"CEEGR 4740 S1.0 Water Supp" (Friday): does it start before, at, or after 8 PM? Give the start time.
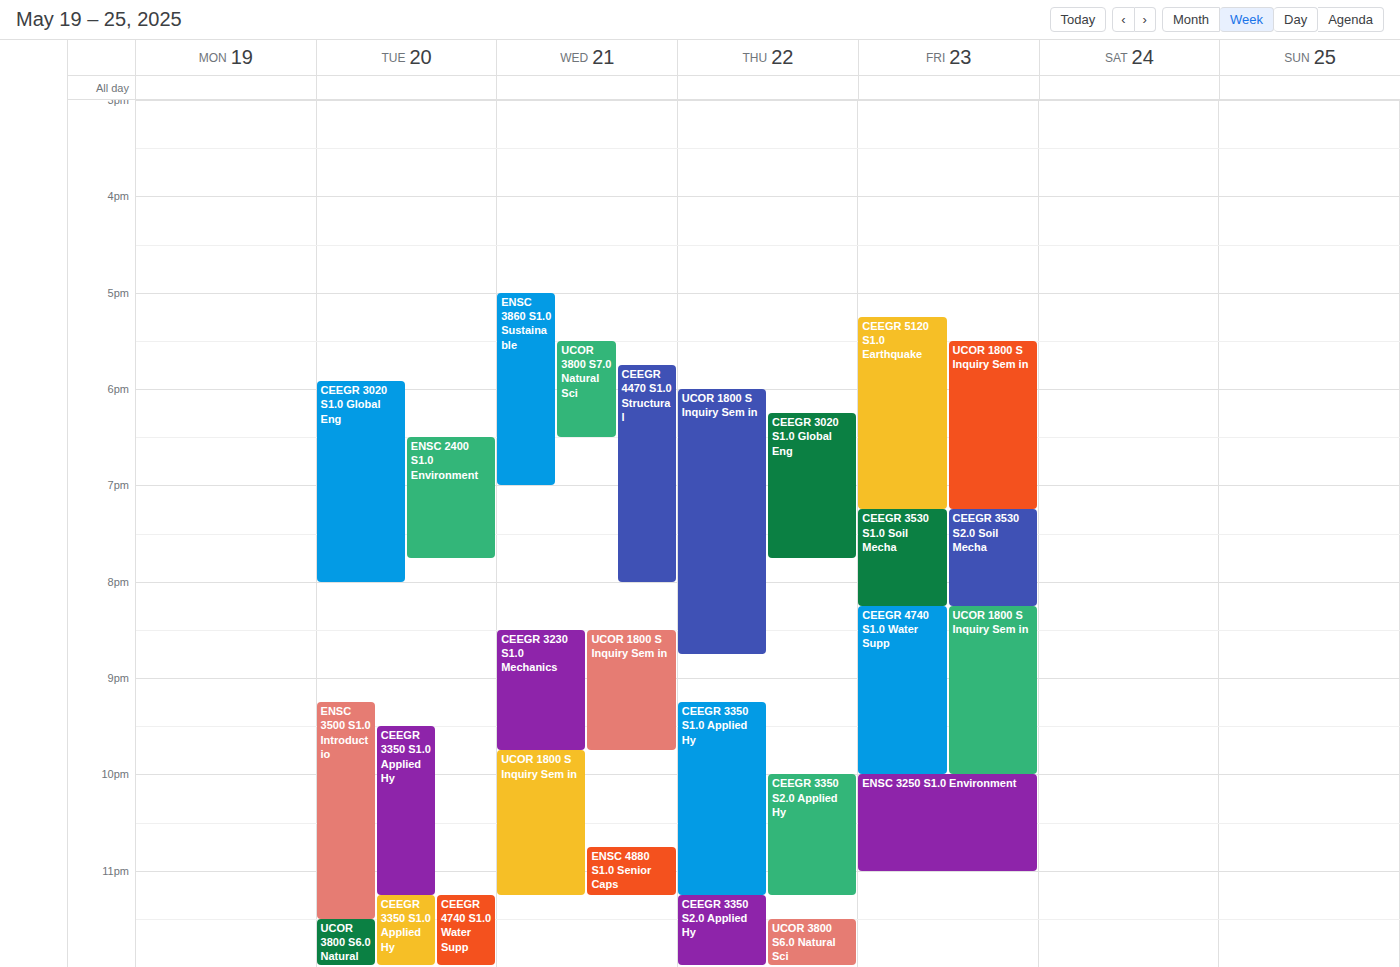
8:15 PM -- after 8 PM, 15 minutes below the 8 PM line.